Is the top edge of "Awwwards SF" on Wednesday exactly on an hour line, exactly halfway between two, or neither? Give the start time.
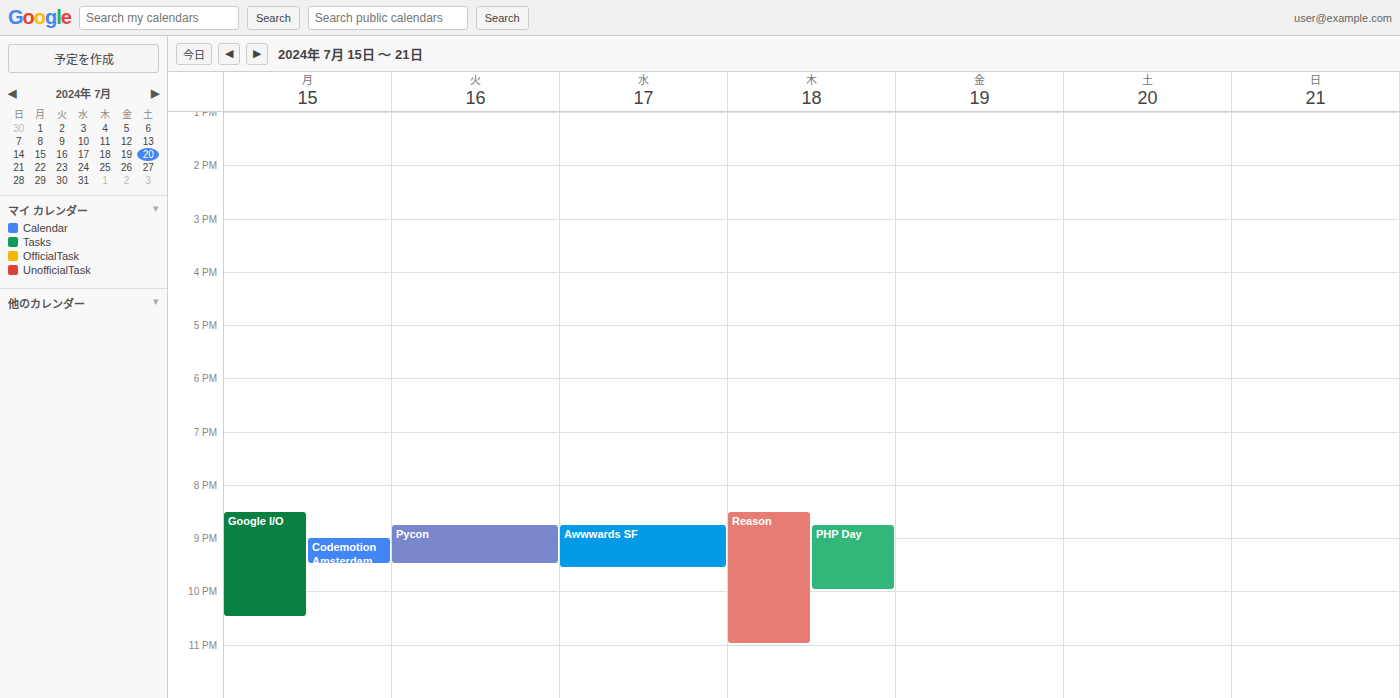
8:45 PM -- neither: three quarters of the way from the 8 PM line to the 9 PM line.